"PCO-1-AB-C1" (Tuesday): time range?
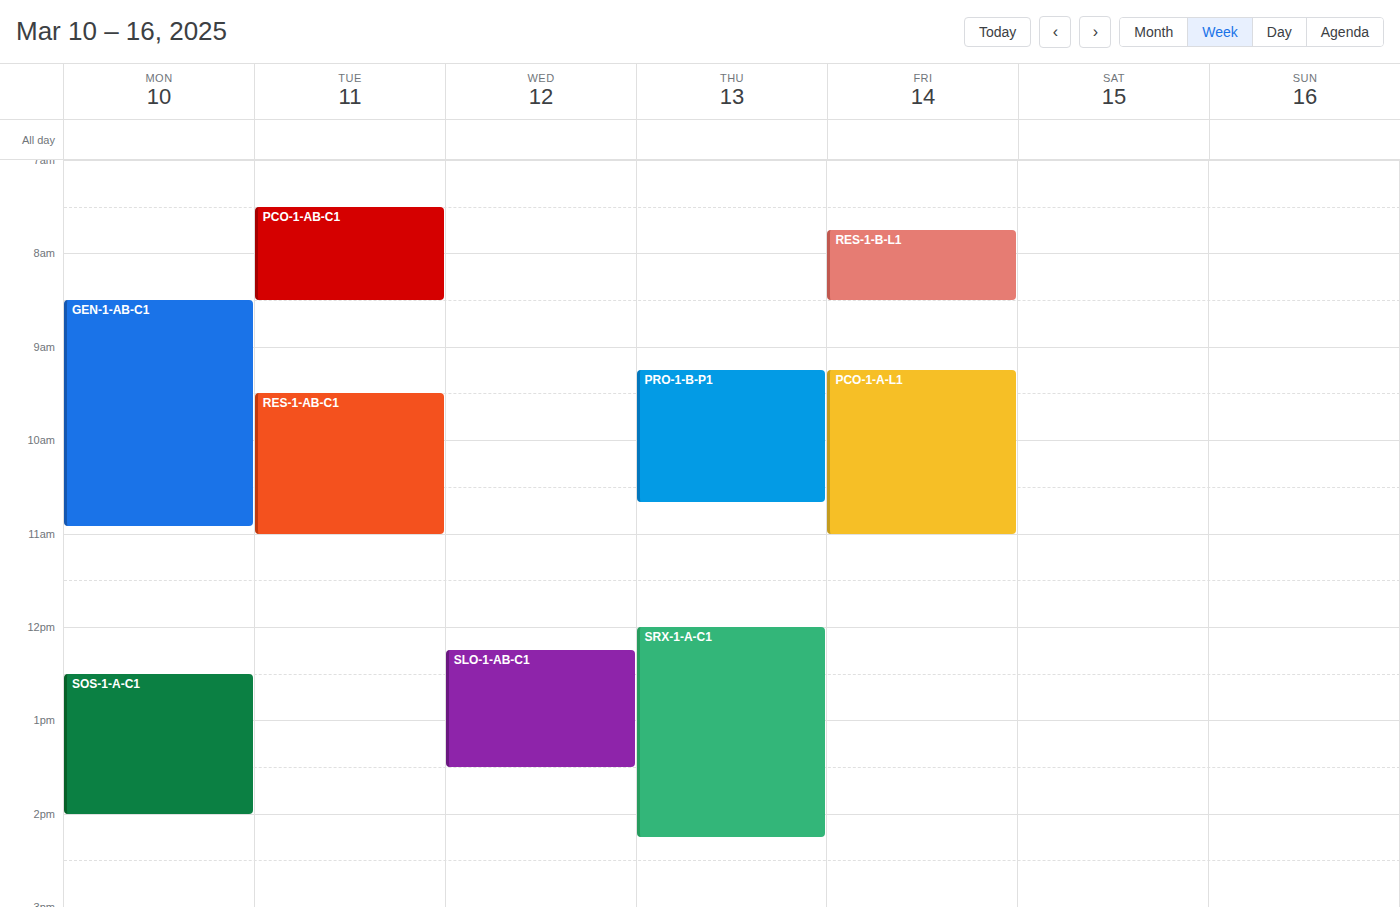
7:30 AM to 8:30 AM